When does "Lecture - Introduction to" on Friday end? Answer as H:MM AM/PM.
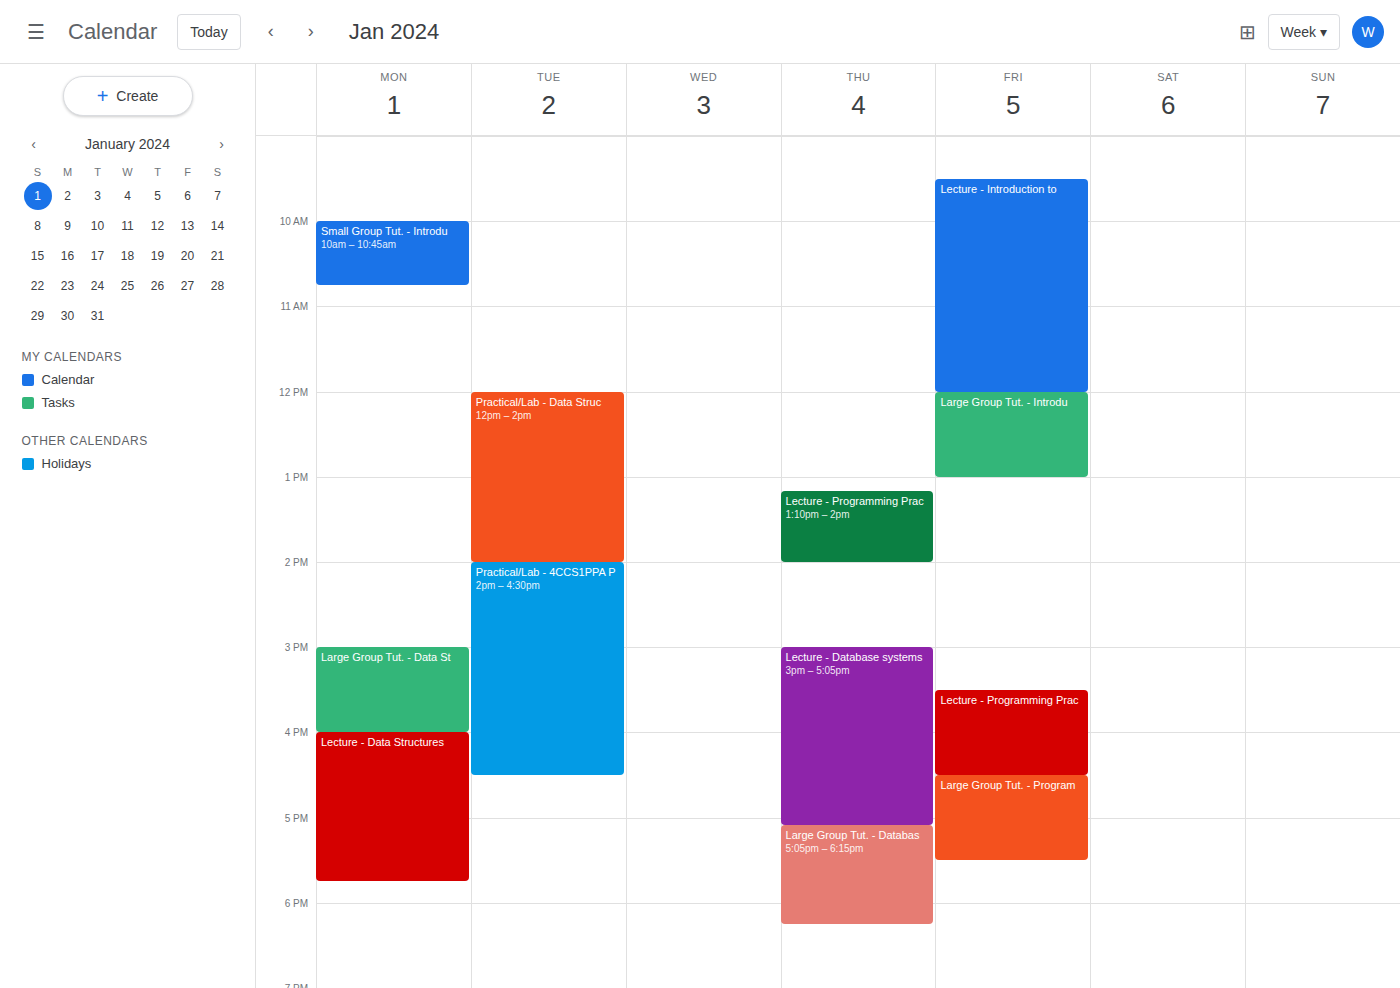
12:00 PM